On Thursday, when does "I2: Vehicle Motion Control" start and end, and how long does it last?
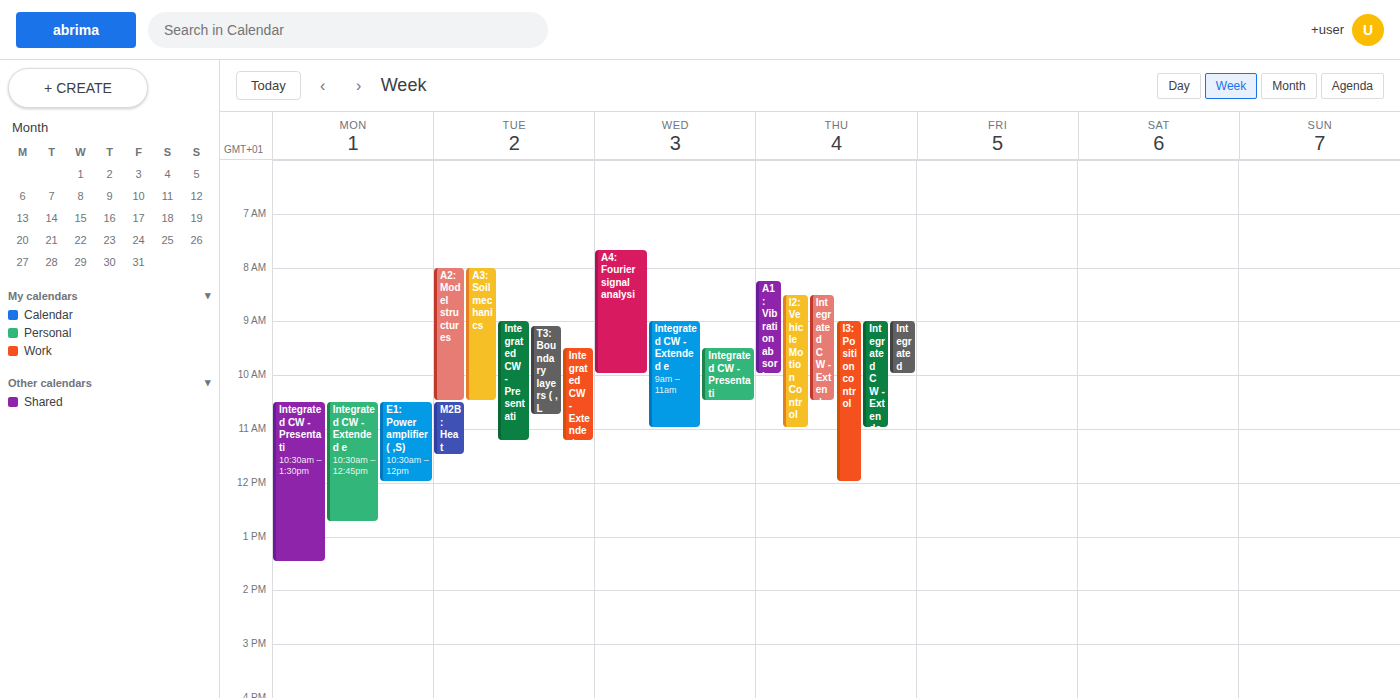
8:30 AM to 11:00 AM, 2 hours 30 minutes